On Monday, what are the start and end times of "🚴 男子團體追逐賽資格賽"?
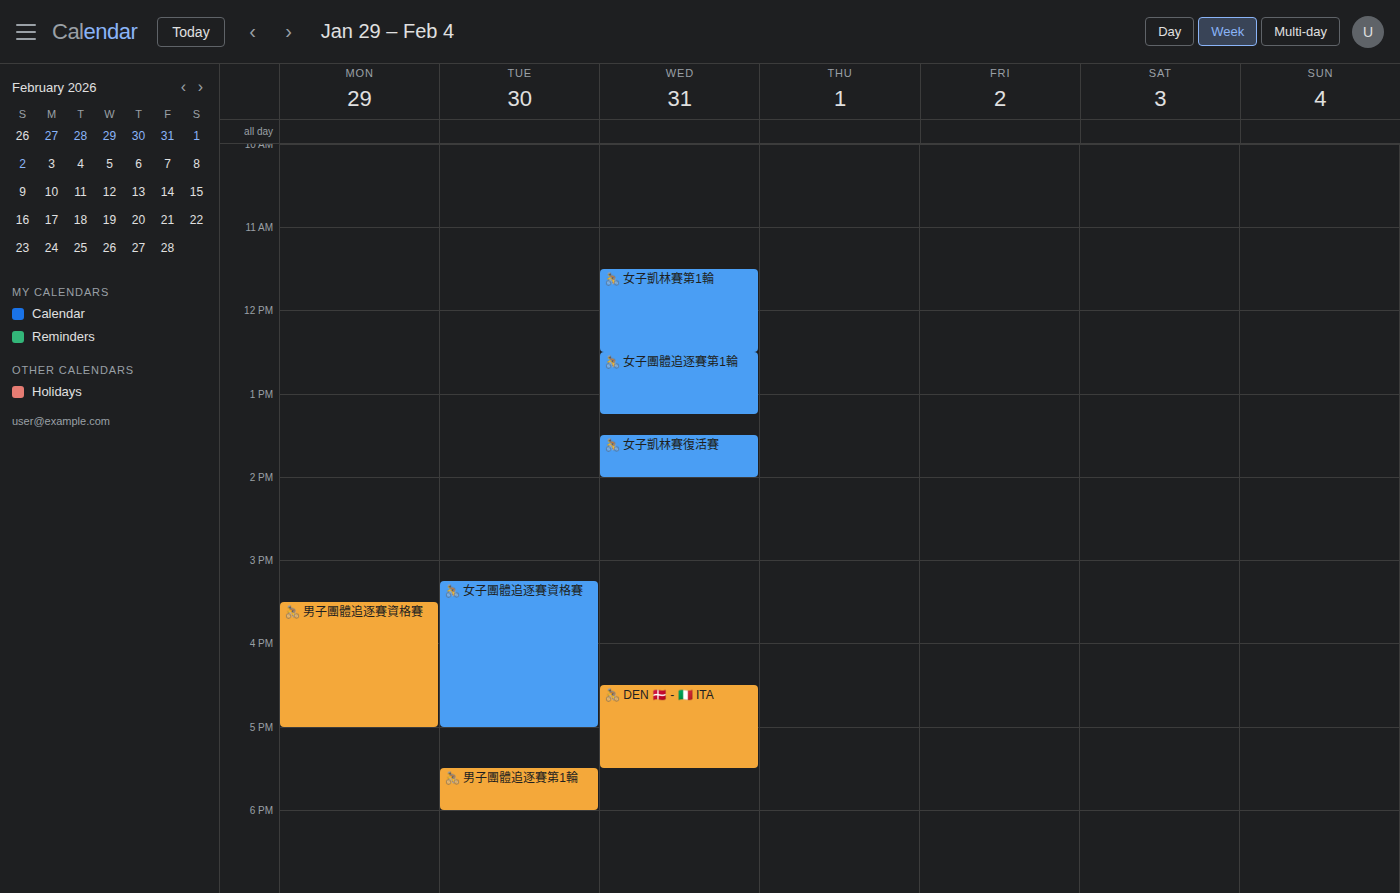
15:30 to 17:00